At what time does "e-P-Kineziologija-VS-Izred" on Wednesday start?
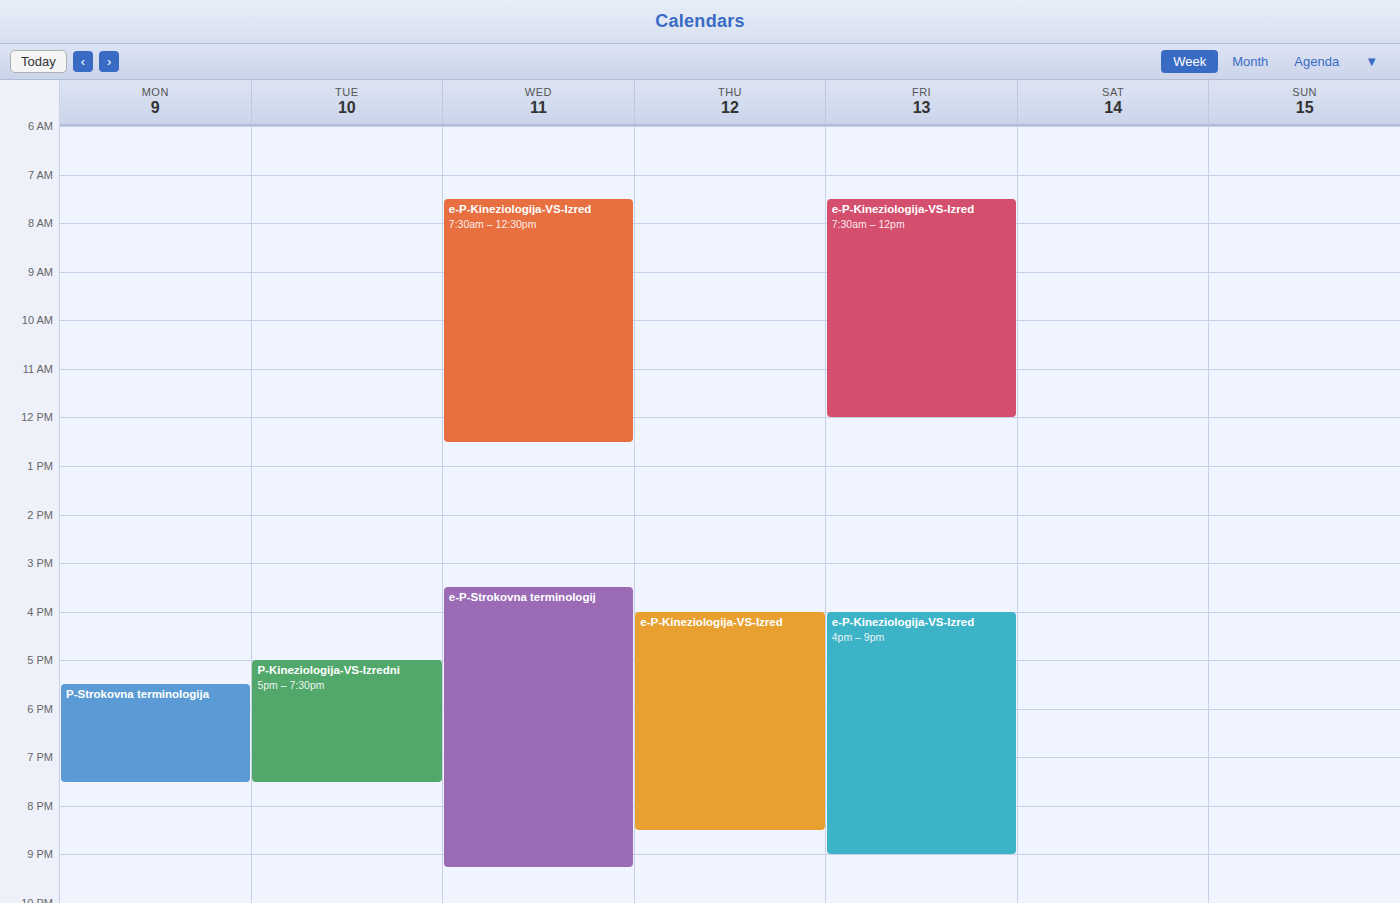
7:30 AM